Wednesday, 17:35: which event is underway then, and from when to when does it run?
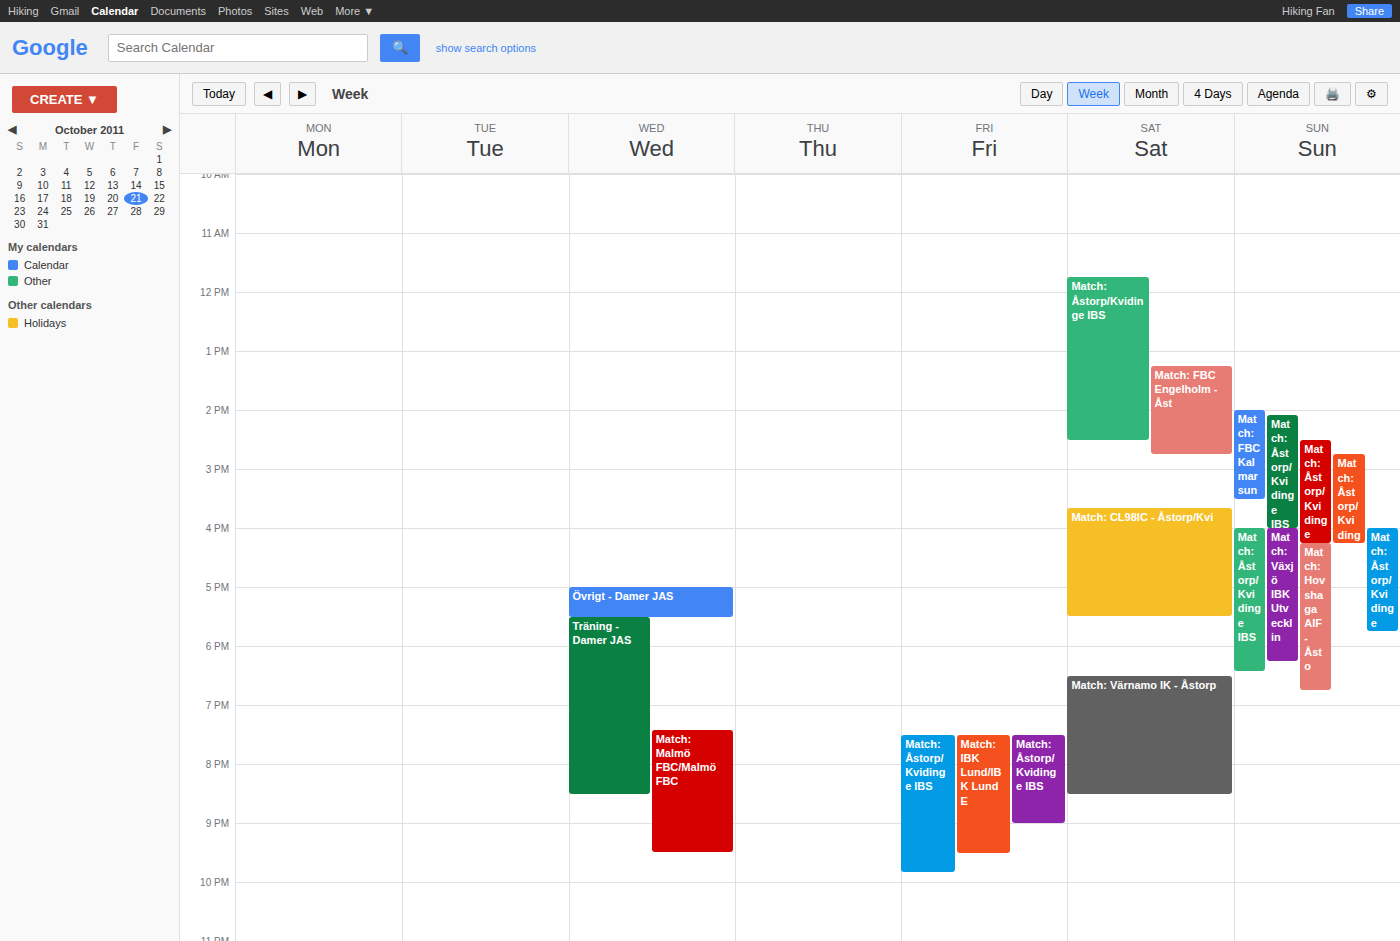
"Träning - Damer JAS", 17:30 to 20:30